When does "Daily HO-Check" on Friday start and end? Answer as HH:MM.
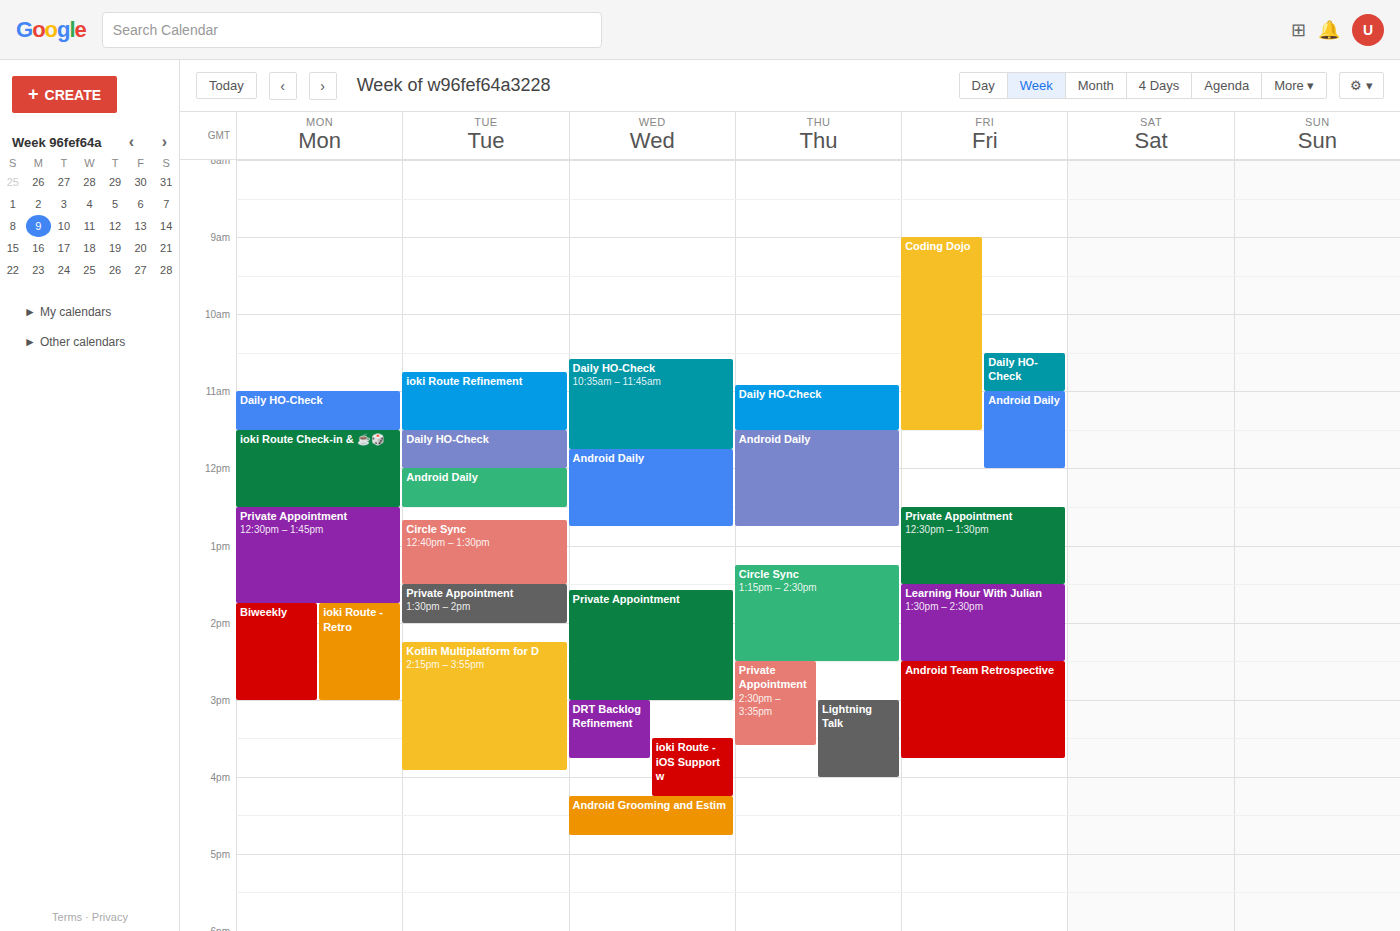
10:30 to 11:00